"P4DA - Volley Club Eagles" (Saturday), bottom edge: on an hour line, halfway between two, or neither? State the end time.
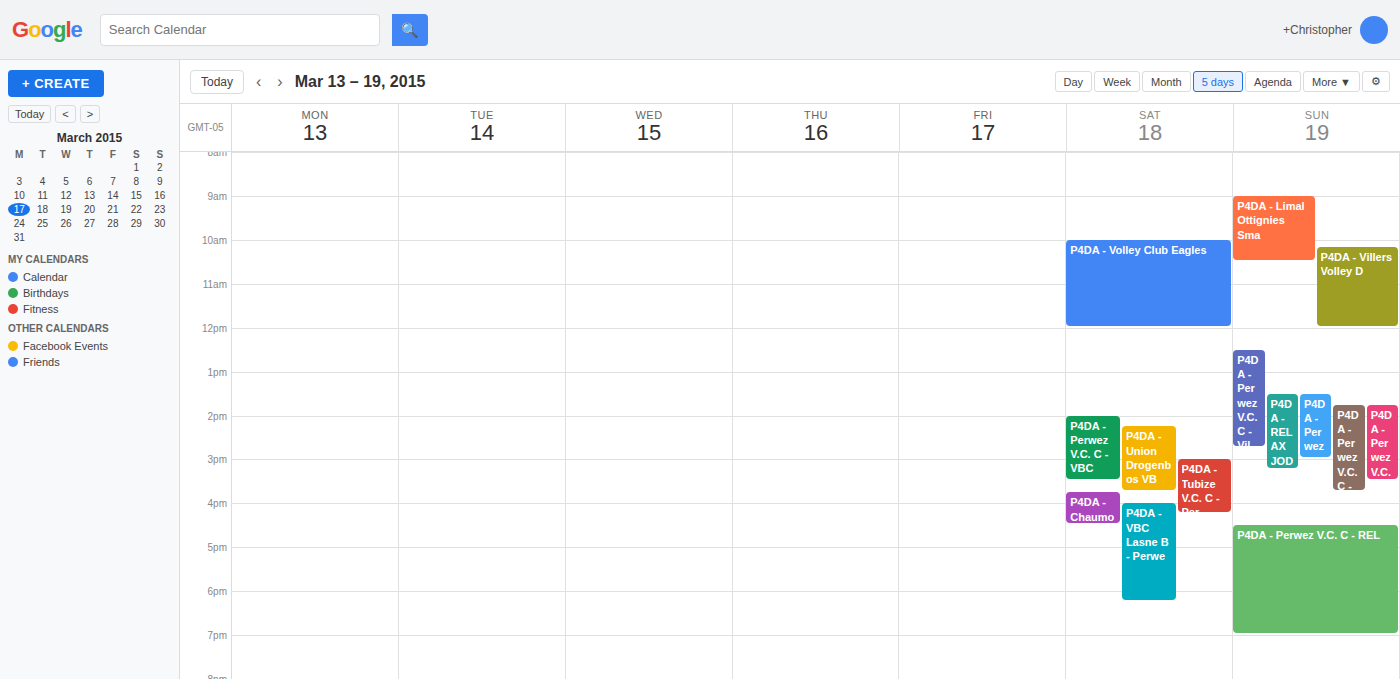
12:00 -- exactly on the 12:00 line.